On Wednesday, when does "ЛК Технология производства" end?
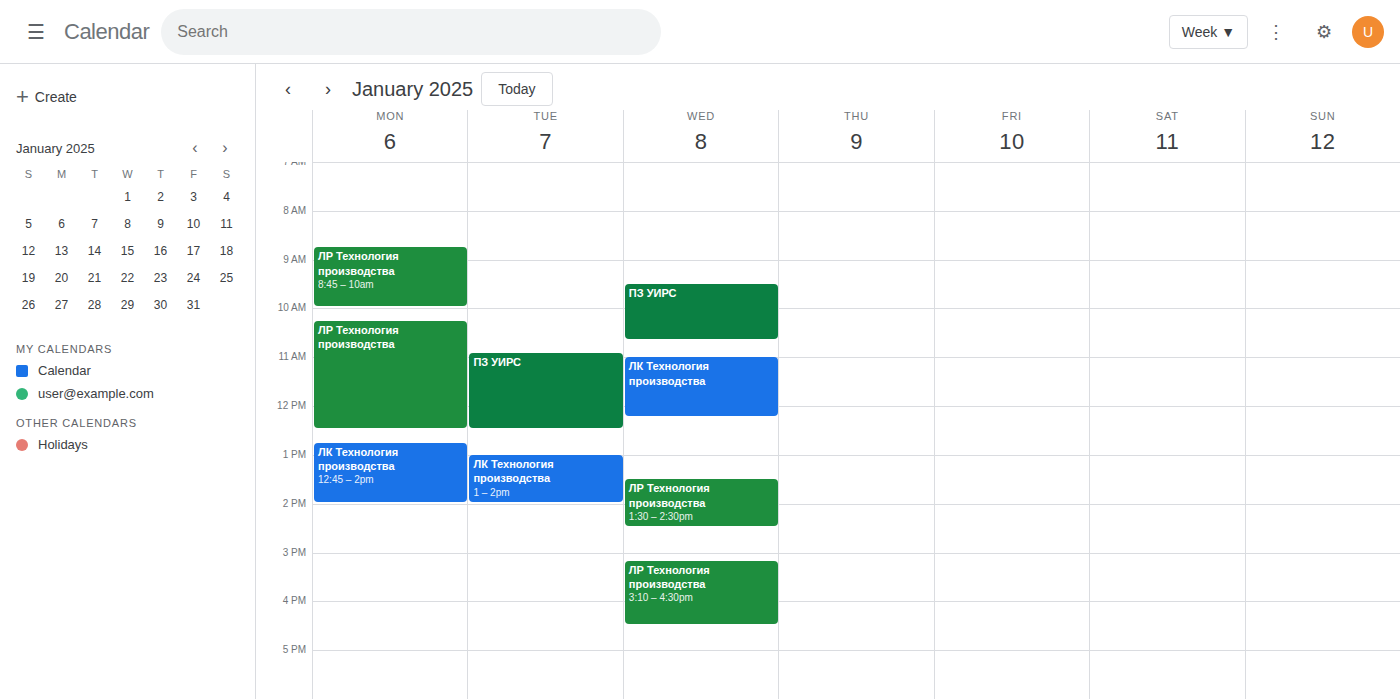
12:15 PM